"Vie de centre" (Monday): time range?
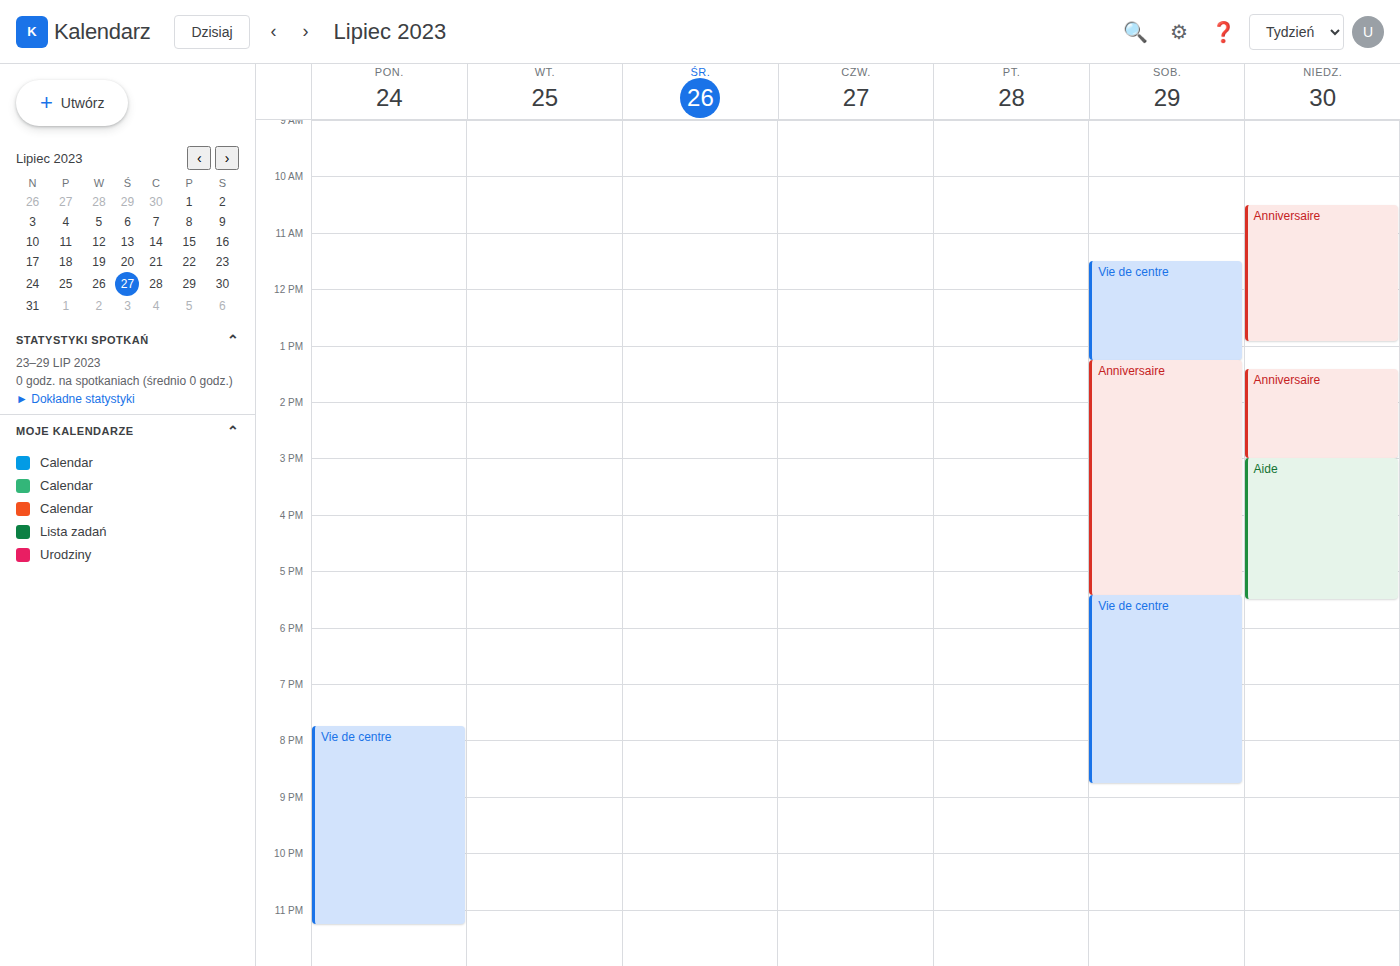
19:45 to 23:15